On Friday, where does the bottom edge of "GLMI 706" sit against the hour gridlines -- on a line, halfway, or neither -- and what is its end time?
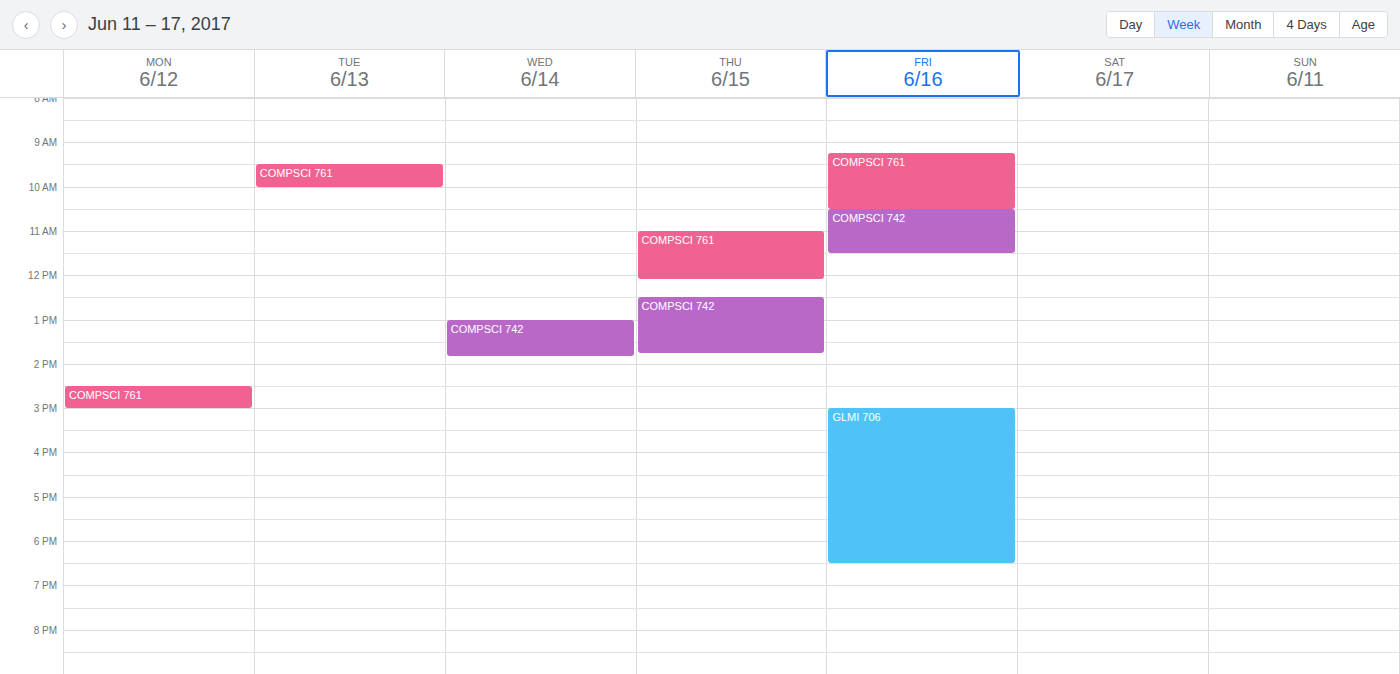
18:30 -- halfway between the 18:00 and 19:00 lines.